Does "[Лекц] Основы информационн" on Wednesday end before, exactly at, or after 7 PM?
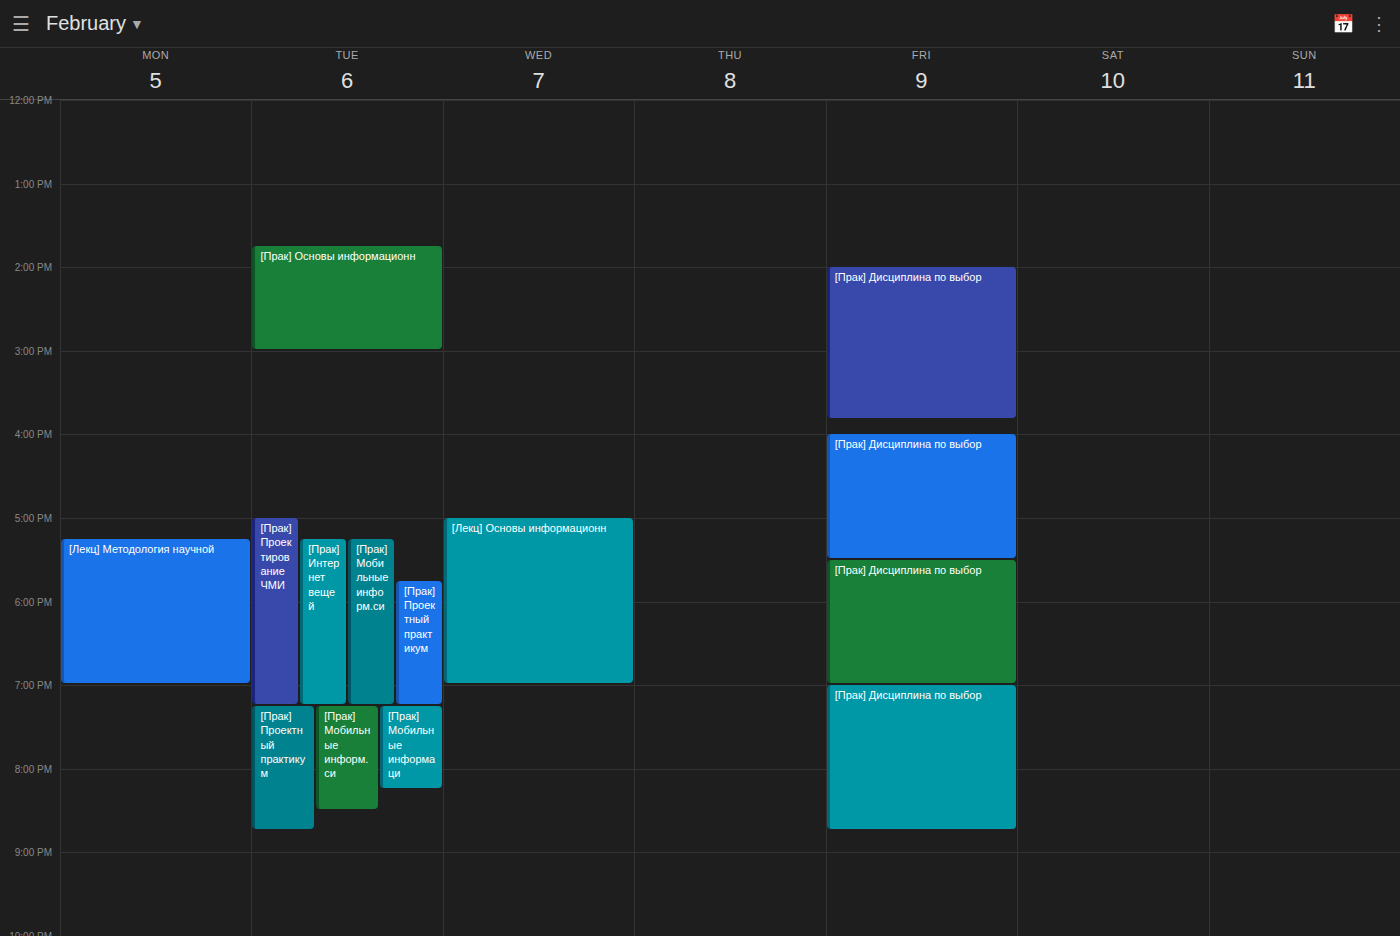
7:00 PM -- exactly at 7 PM, on the 7 PM line.